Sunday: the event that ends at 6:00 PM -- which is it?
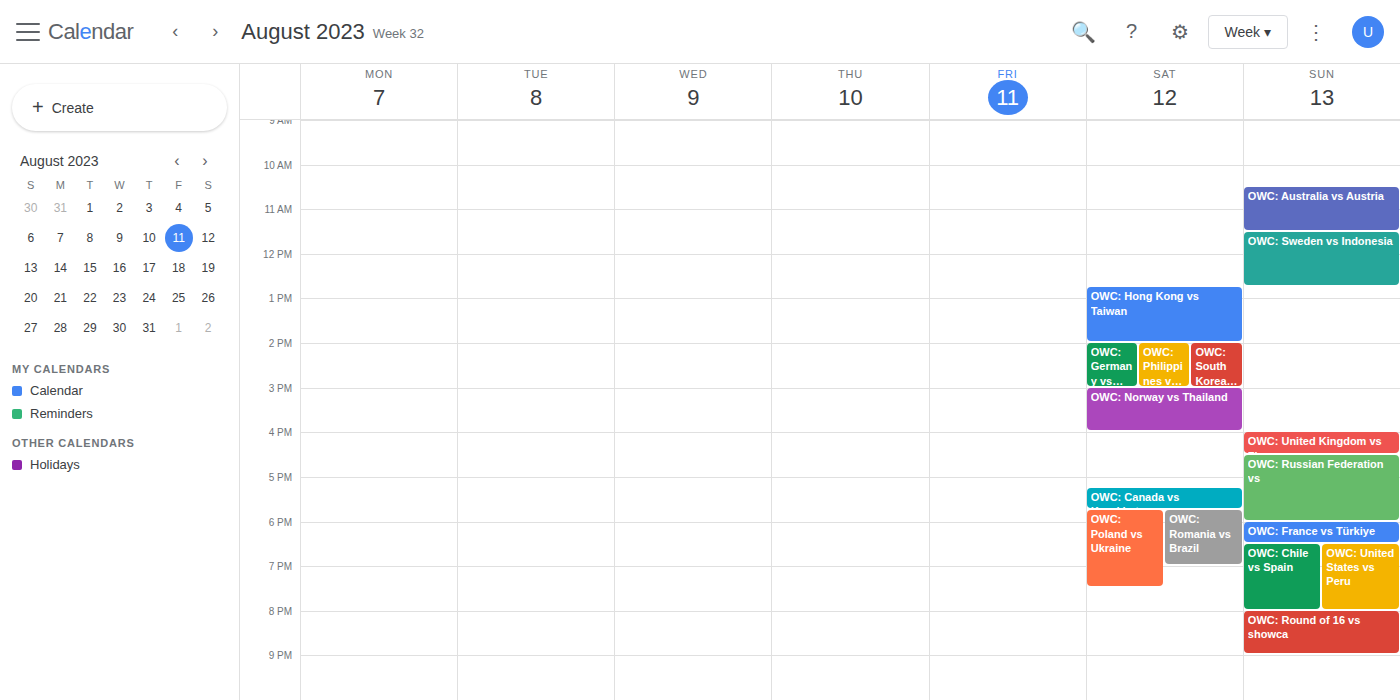
"OWC: Russian Federation vs"